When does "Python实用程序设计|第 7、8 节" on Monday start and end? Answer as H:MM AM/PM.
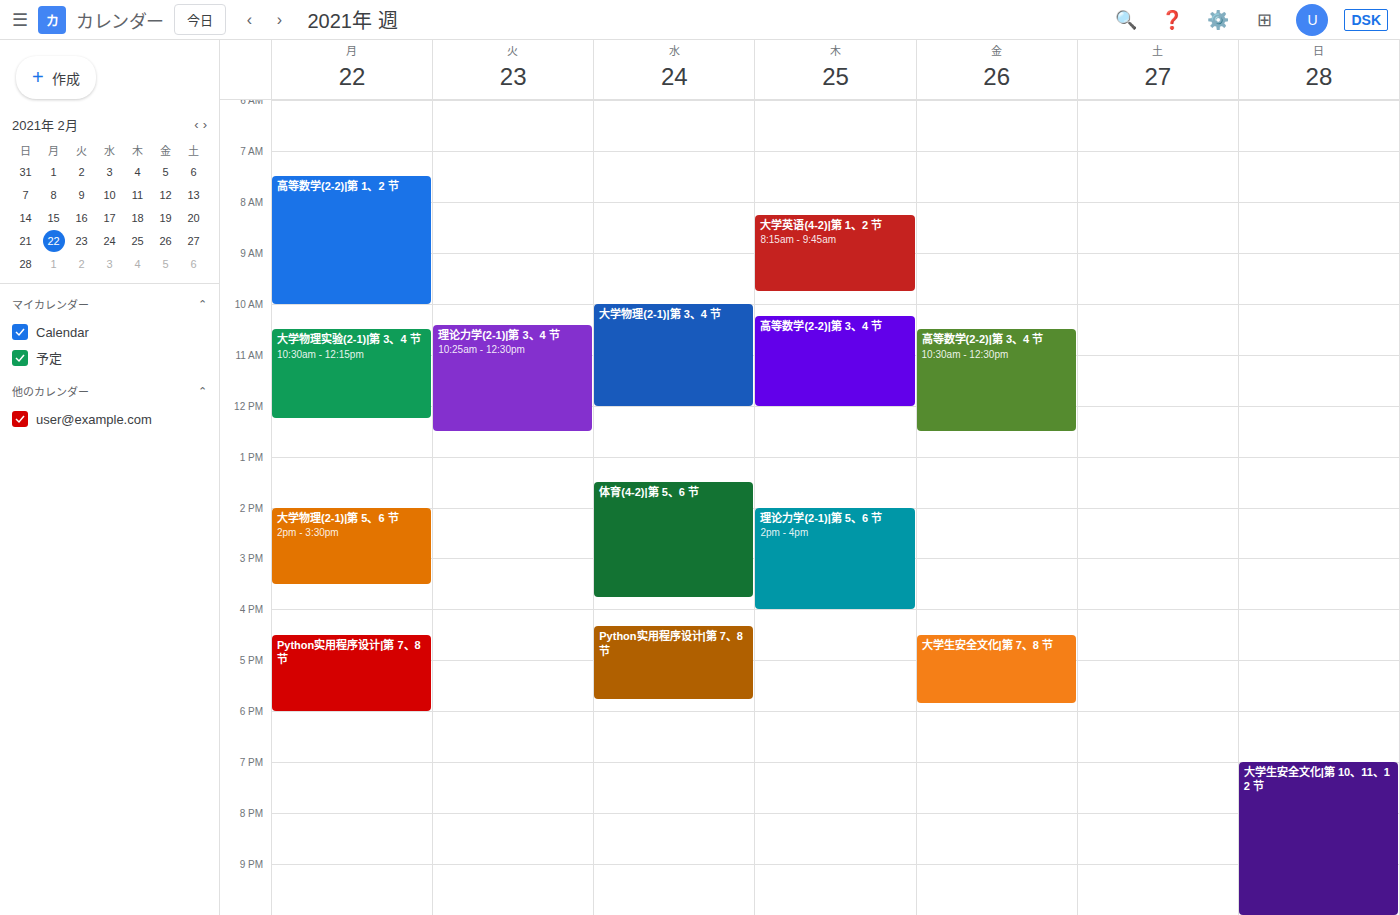
4:30 PM to 6:00 PM